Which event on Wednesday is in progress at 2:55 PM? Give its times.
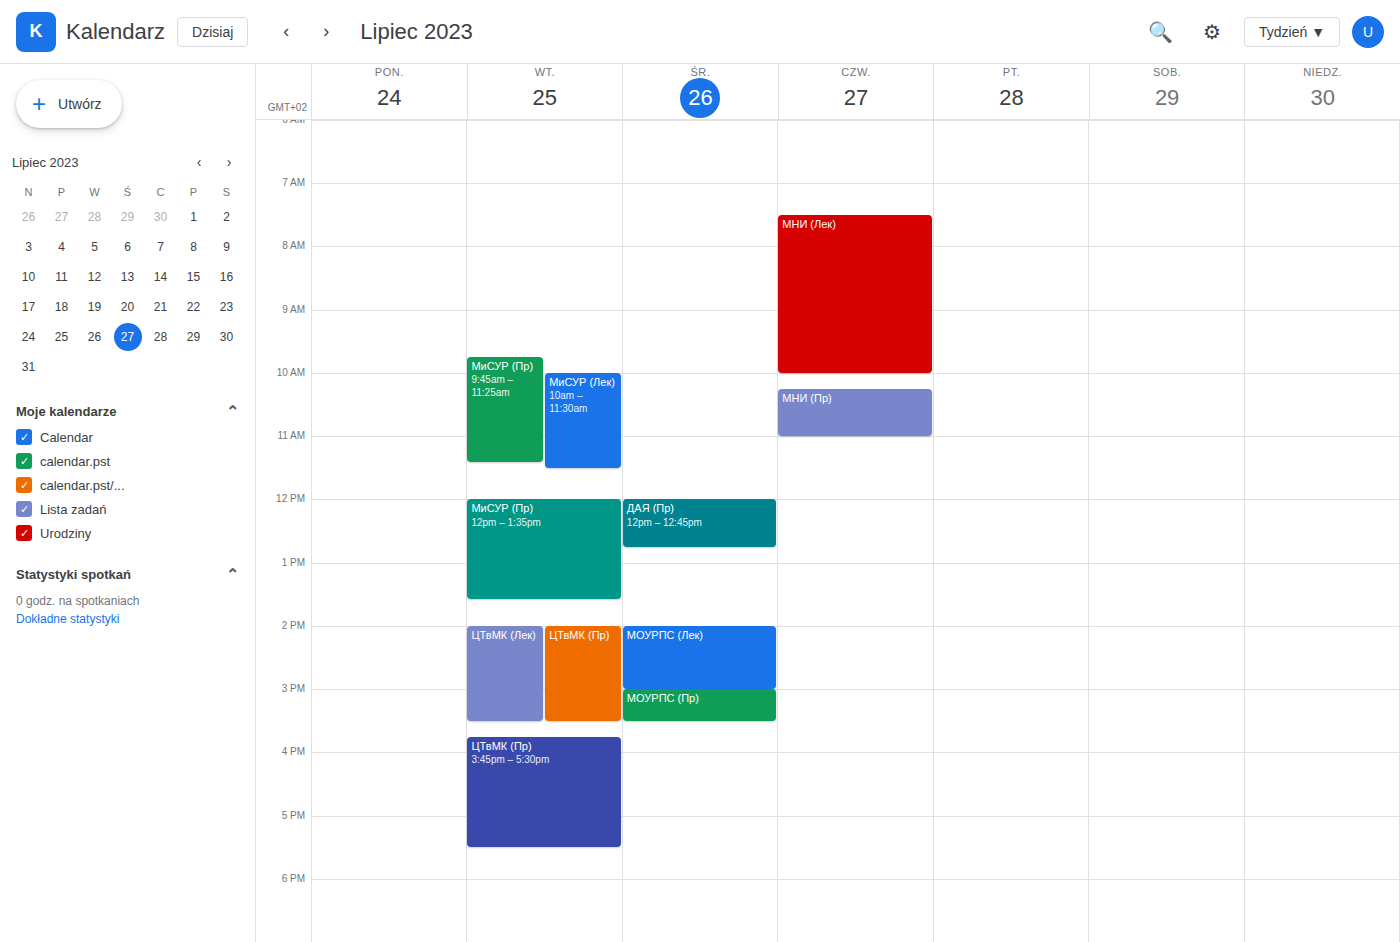
"МОУРПС (Лек)", 2:00 PM to 3:00 PM